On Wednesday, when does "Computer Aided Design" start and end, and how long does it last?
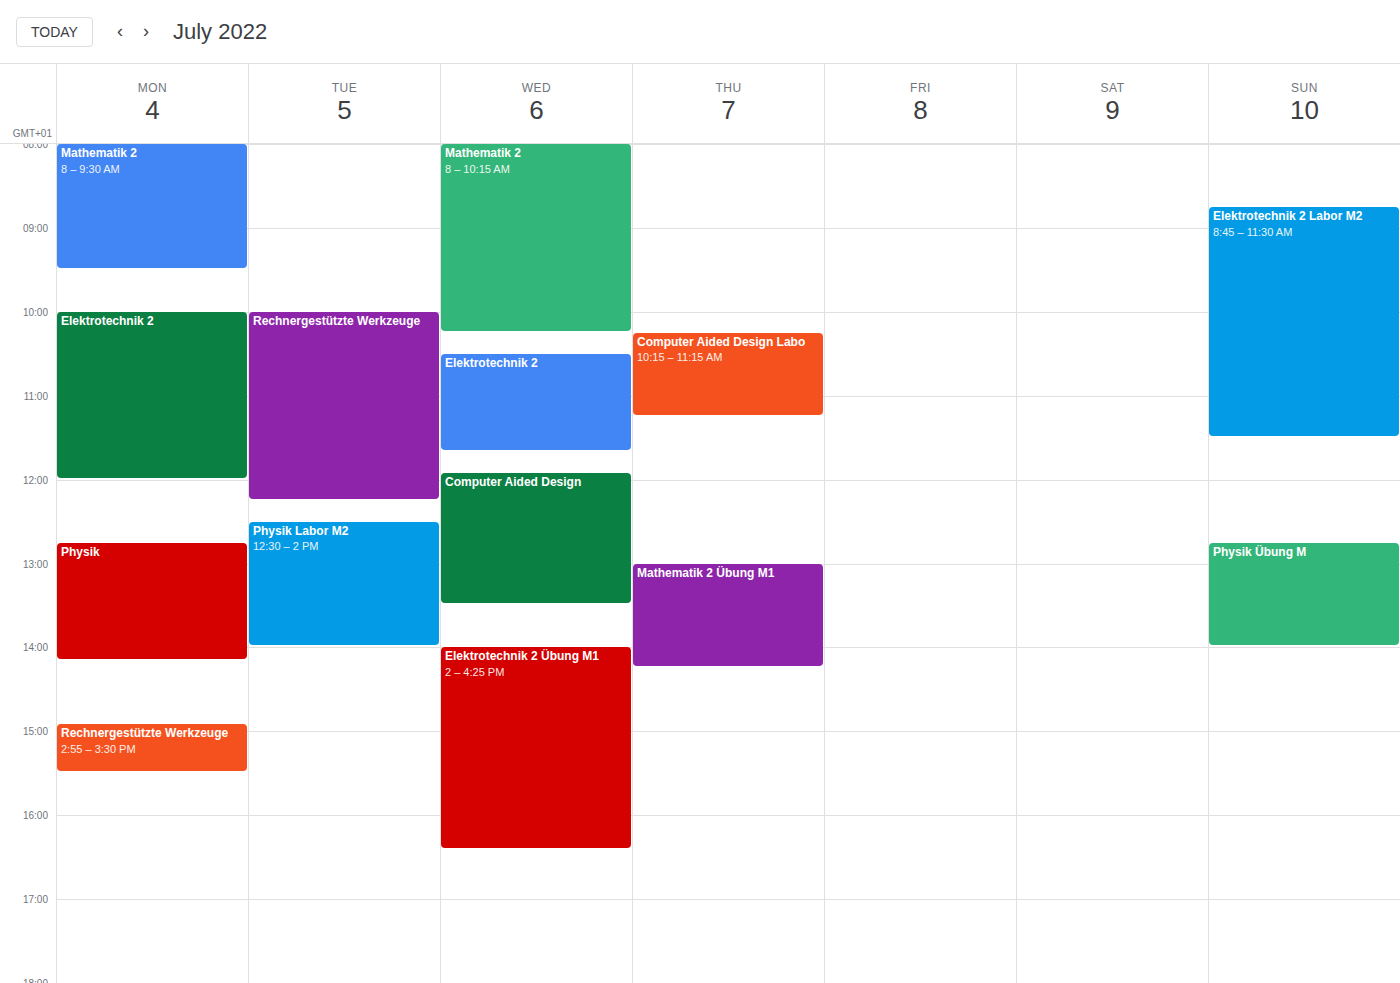
11:55 AM to 1:30 PM, 1 hour 35 minutes